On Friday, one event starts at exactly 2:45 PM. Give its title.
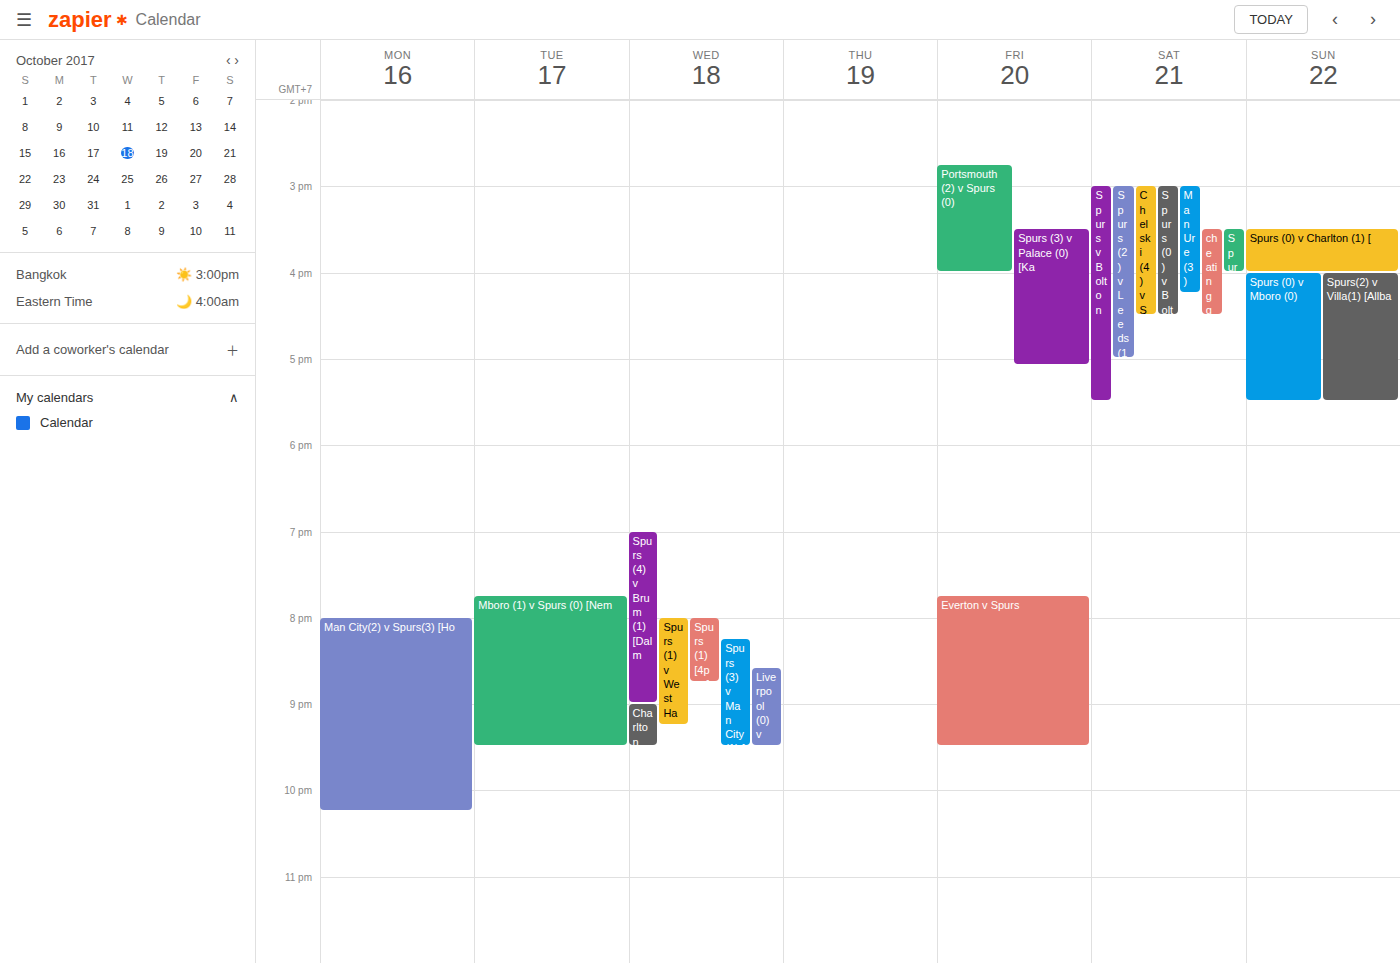
"Portsmouth (2) v Spurs (0)"